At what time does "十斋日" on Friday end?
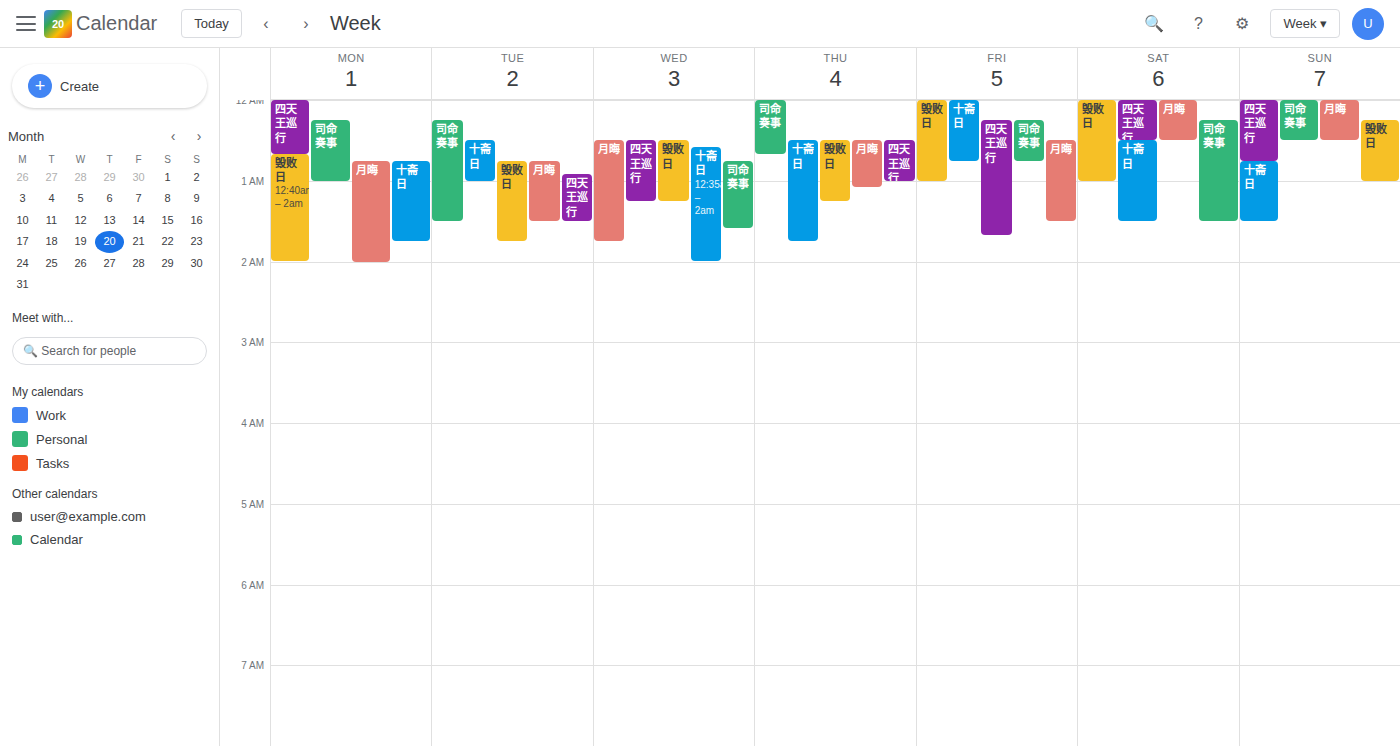
12:45 AM